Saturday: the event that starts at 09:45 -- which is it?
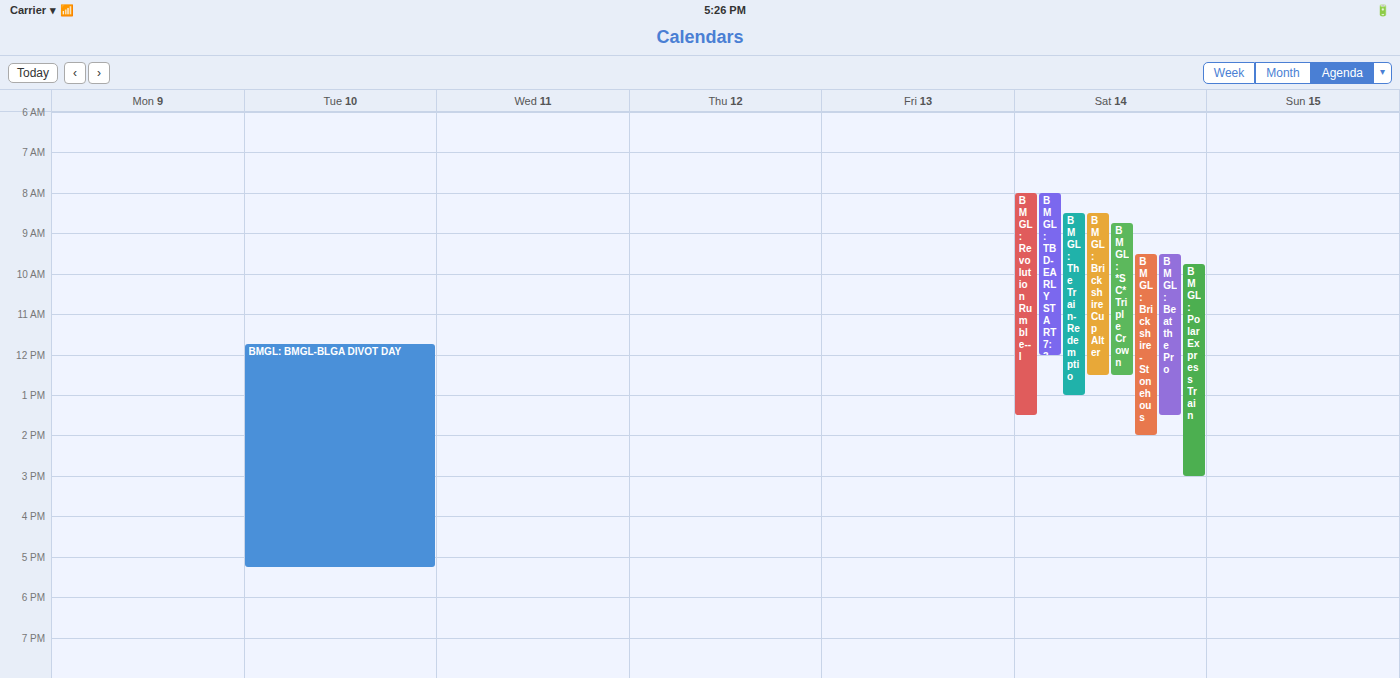
"BMGL: Polar Express Train"